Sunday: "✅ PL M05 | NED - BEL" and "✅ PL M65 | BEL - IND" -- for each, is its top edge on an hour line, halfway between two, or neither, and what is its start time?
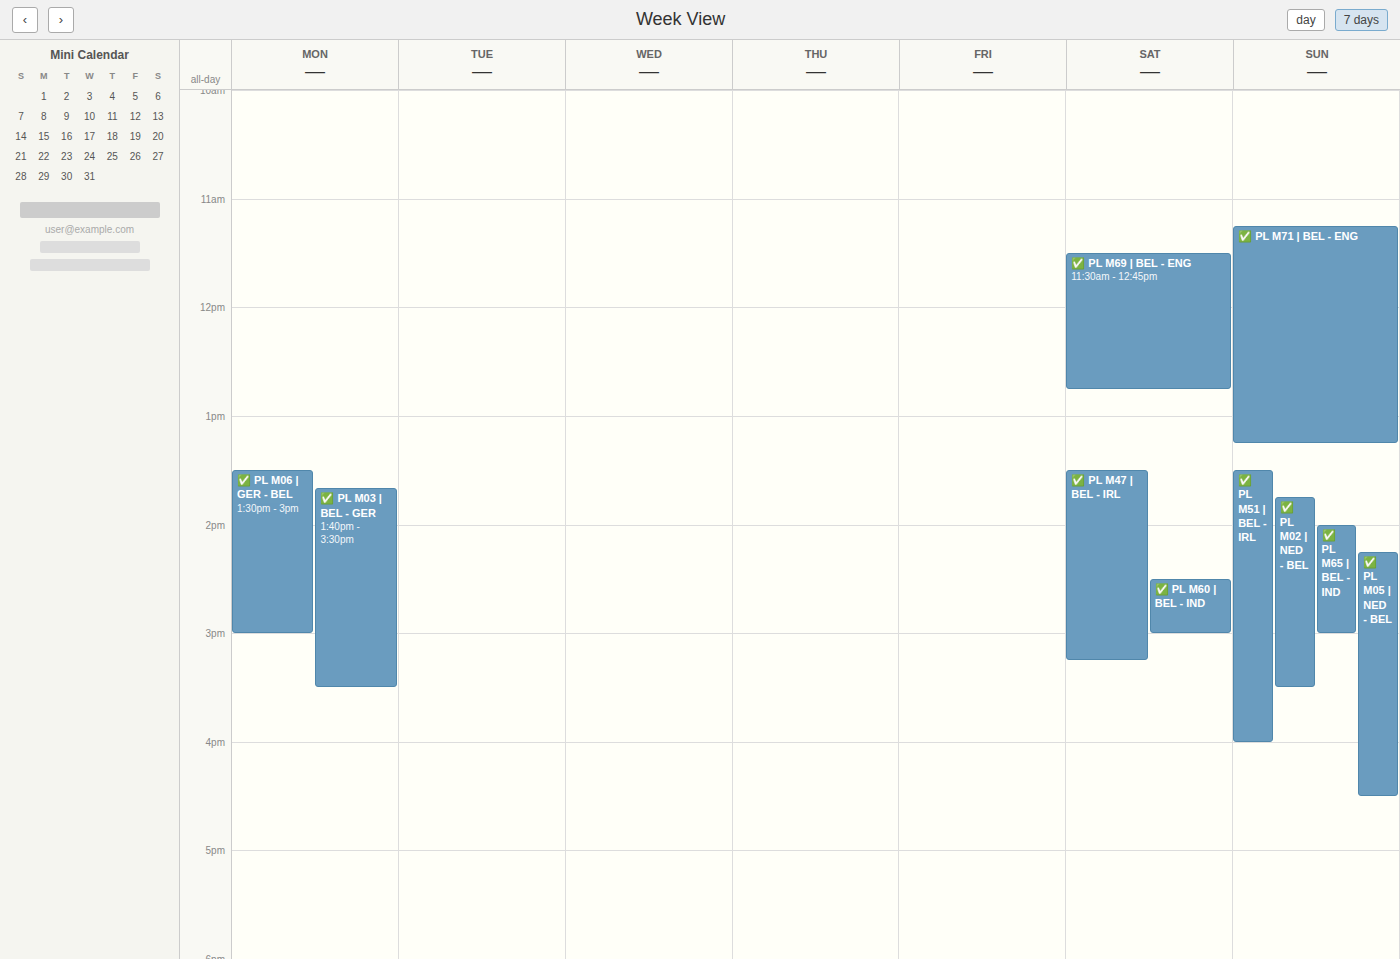
"✅ PL M05 | NED - BEL": 2:15 PM, neither: a quarter of the way from the 2 PM line to the 3 PM line. "✅ PL M65 | BEL - IND": 2:00 PM, exactly on the 2 PM line.